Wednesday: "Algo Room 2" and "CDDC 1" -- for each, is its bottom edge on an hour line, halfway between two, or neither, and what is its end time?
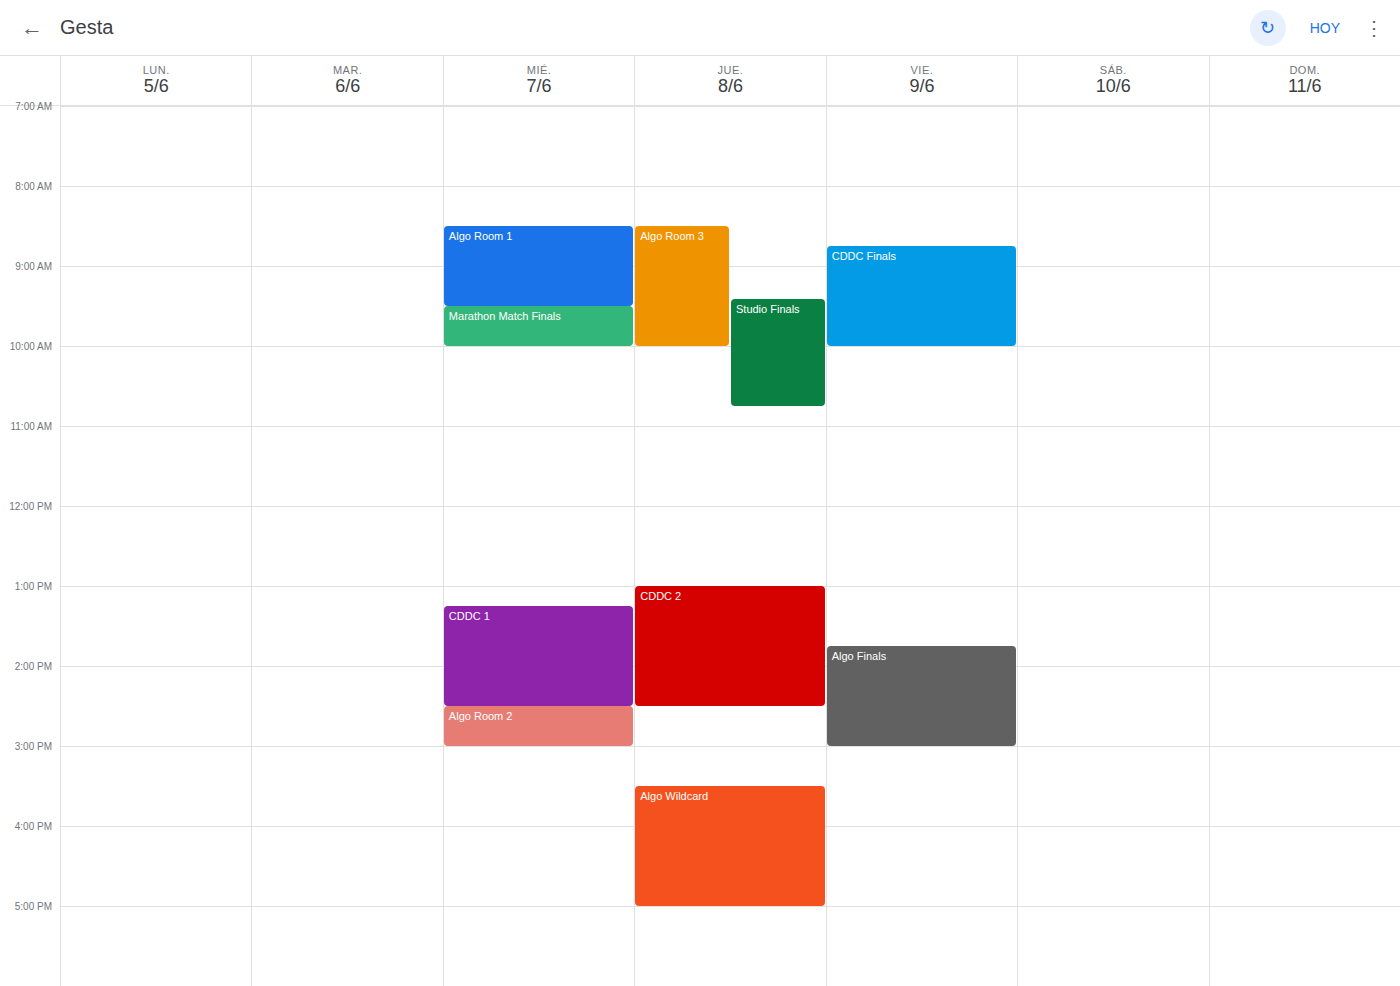
"Algo Room 2": 3:00 PM, exactly on the 3 PM line. "CDDC 1": 2:30 PM, halfway between the 2 PM and 3 PM lines.